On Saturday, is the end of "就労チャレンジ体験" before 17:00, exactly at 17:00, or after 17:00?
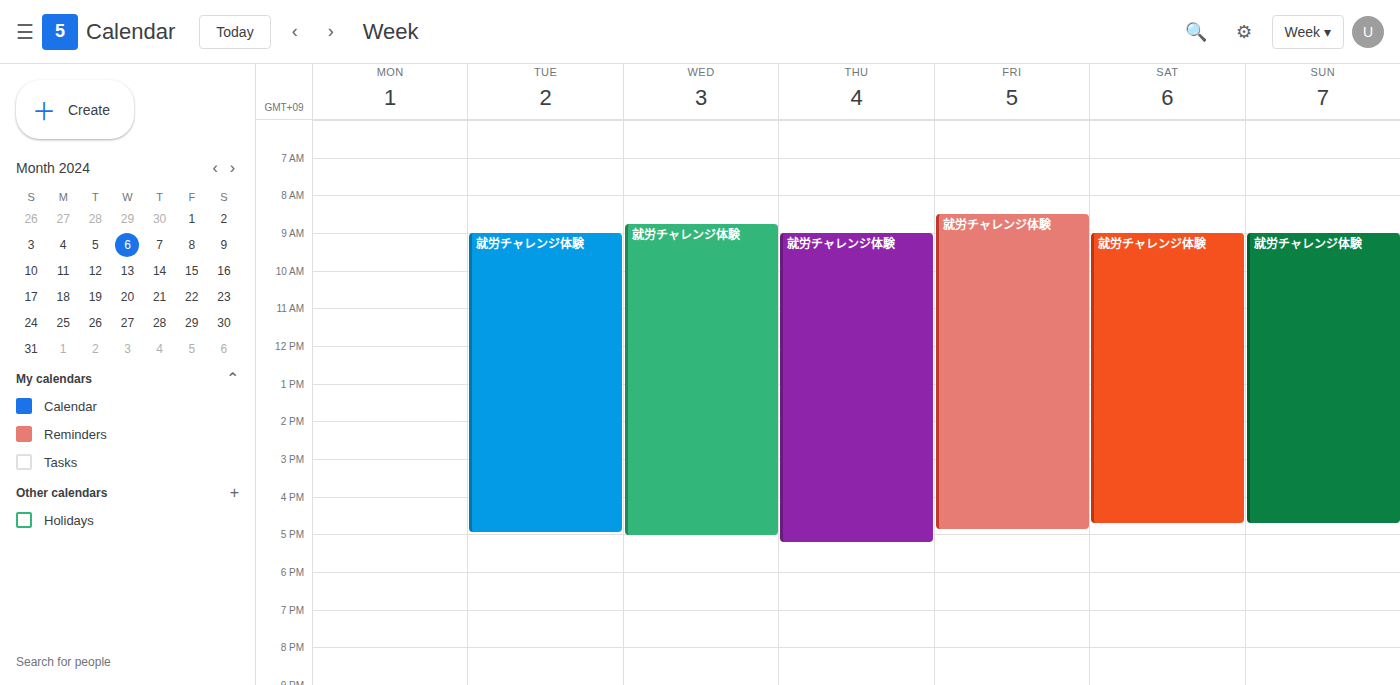
16:45 -- before 17:00, 15 minutes above the 17:00 line.